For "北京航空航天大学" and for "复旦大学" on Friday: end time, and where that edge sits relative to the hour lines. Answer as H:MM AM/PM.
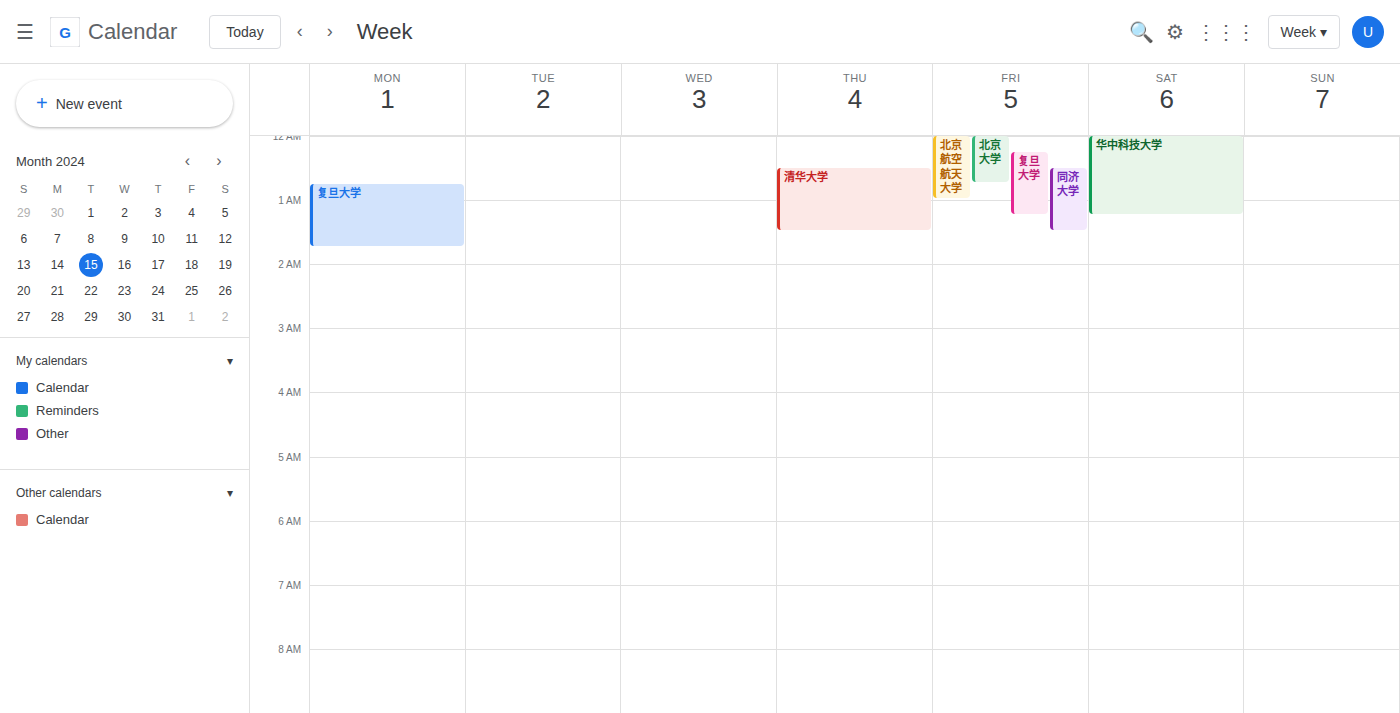
"北京航空航天大学": 1:00 AM, exactly on the 1 AM line. "复旦大学": 1:15 AM, neither: a quarter of the way from the 1 AM line to the 2 AM line.